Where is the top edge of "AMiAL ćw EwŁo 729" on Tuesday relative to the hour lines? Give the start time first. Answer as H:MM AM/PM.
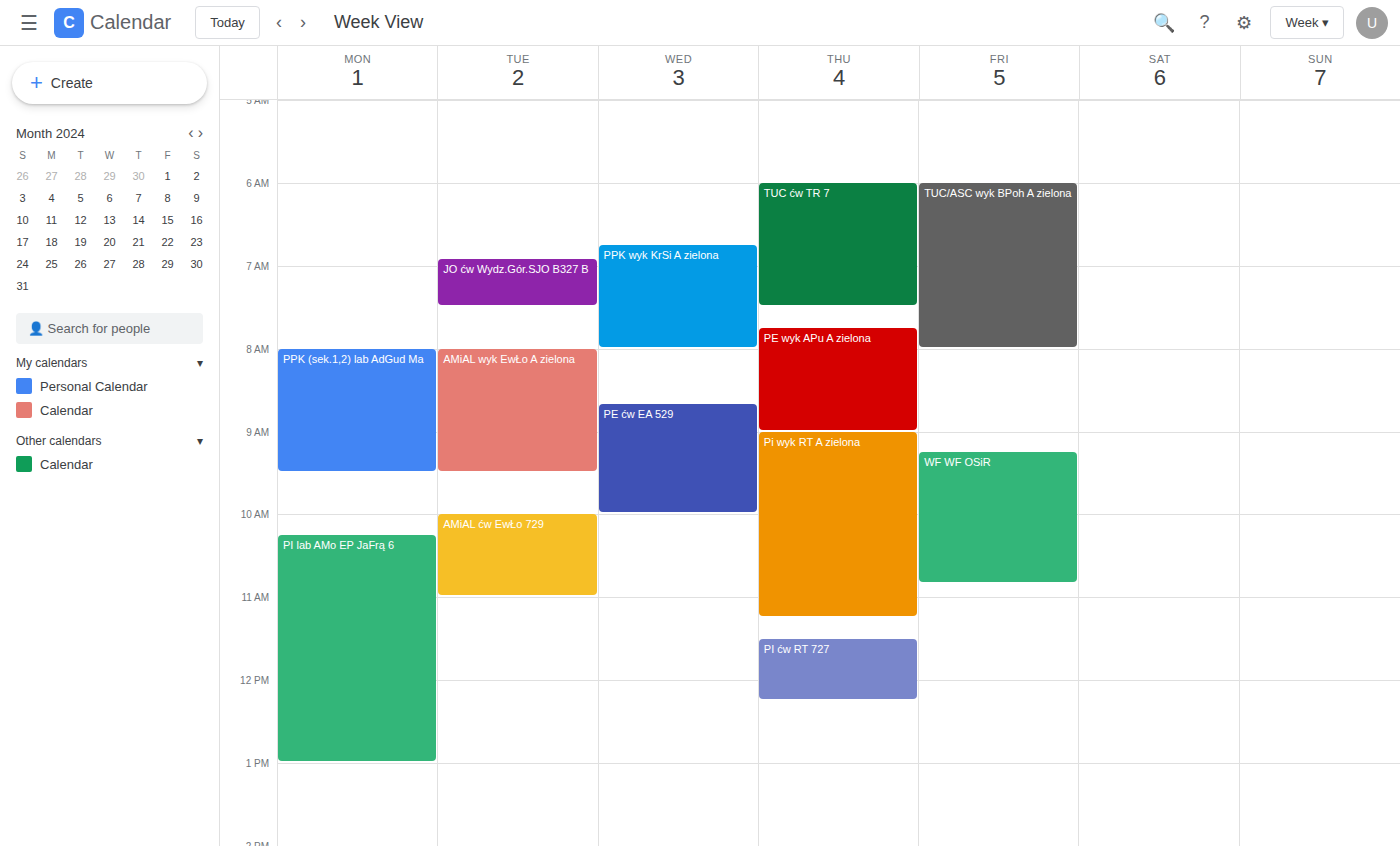
10:00 AM -- exactly on the 10 AM line.